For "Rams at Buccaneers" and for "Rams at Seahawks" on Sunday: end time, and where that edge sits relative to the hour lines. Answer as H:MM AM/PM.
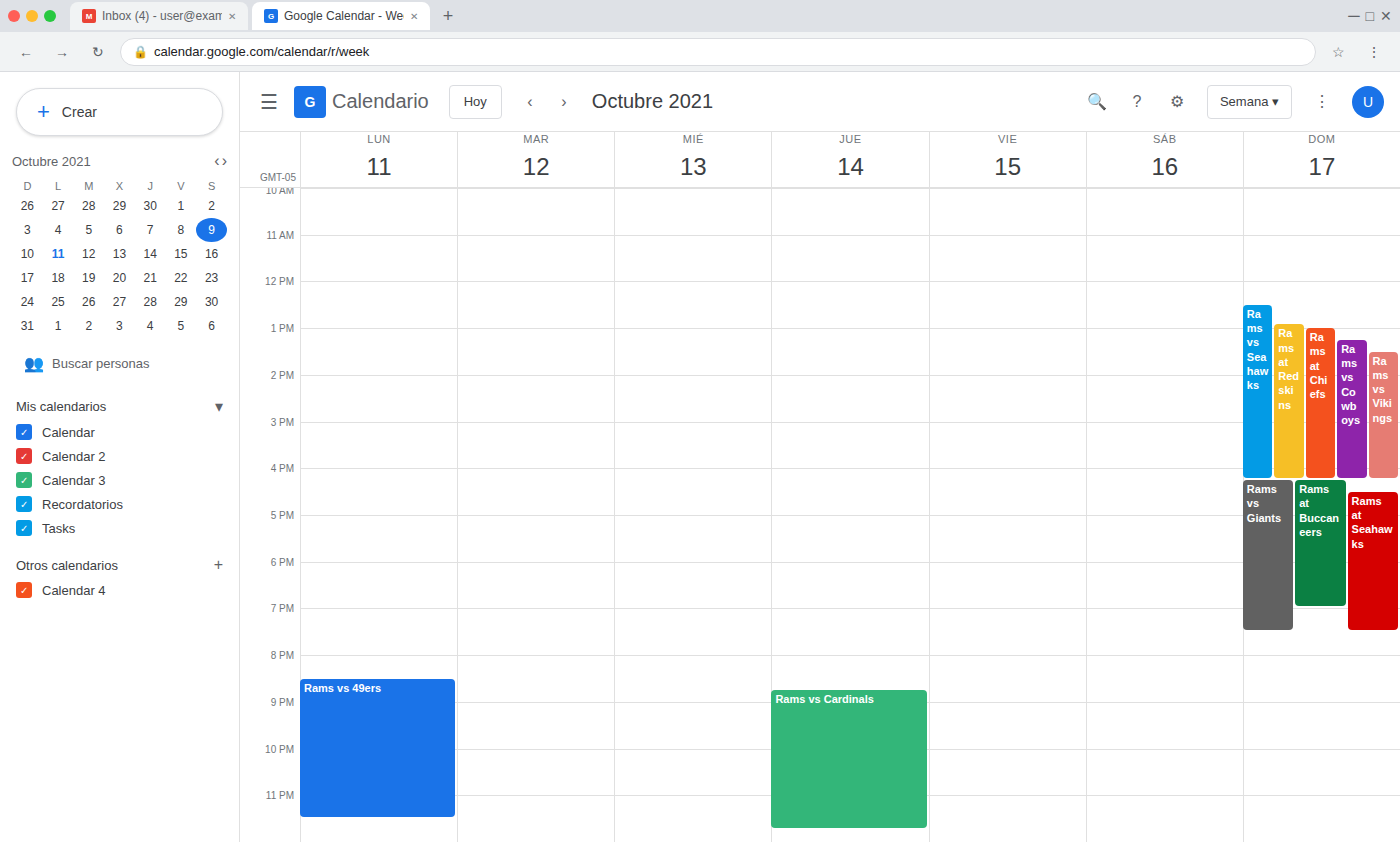
"Rams at Buccaneers": 7:00 PM, exactly on the 7 PM line. "Rams at Seahawks": 7:30 PM, halfway between the 7 PM and 8 PM lines.